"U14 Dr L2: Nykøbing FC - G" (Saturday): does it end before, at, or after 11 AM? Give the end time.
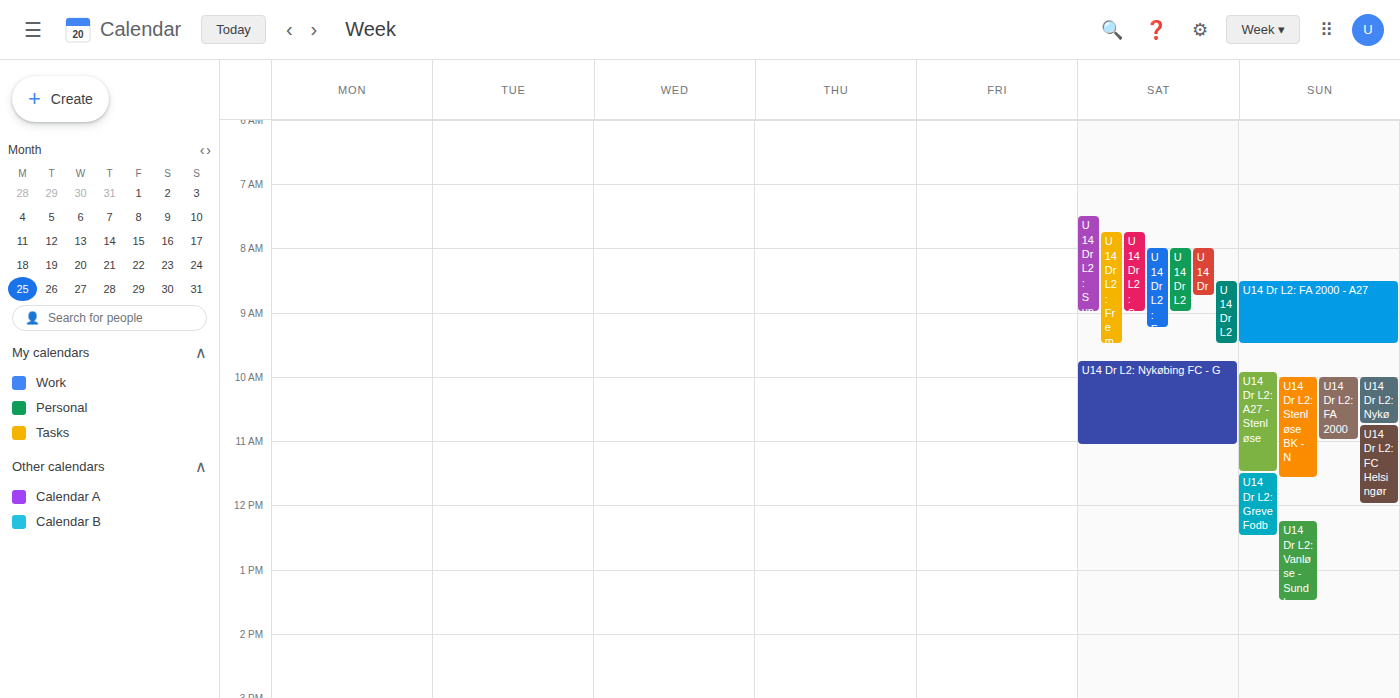
11:05 AM -- after 11 AM, 5 minutes below the 11 AM line.